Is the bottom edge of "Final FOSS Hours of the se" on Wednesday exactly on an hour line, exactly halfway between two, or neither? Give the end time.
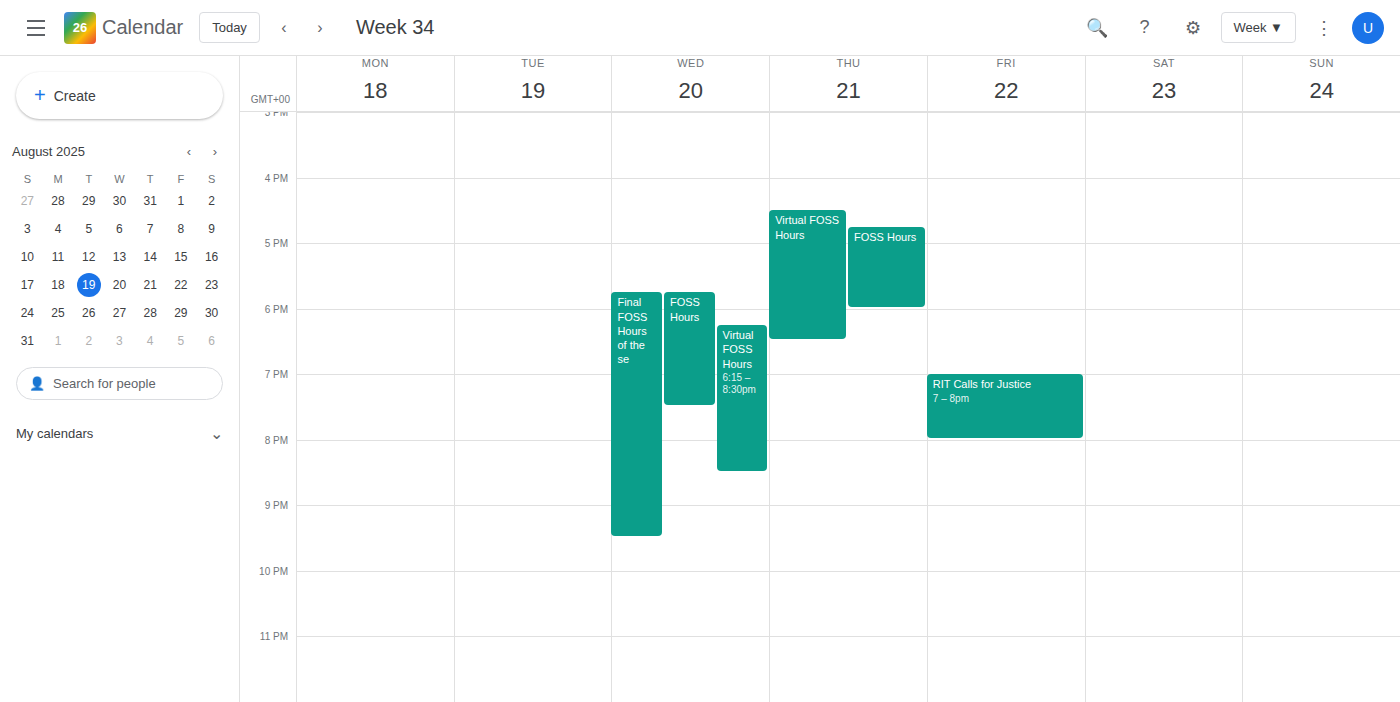
9:30 PM -- halfway between the 9 PM and 10 PM lines.